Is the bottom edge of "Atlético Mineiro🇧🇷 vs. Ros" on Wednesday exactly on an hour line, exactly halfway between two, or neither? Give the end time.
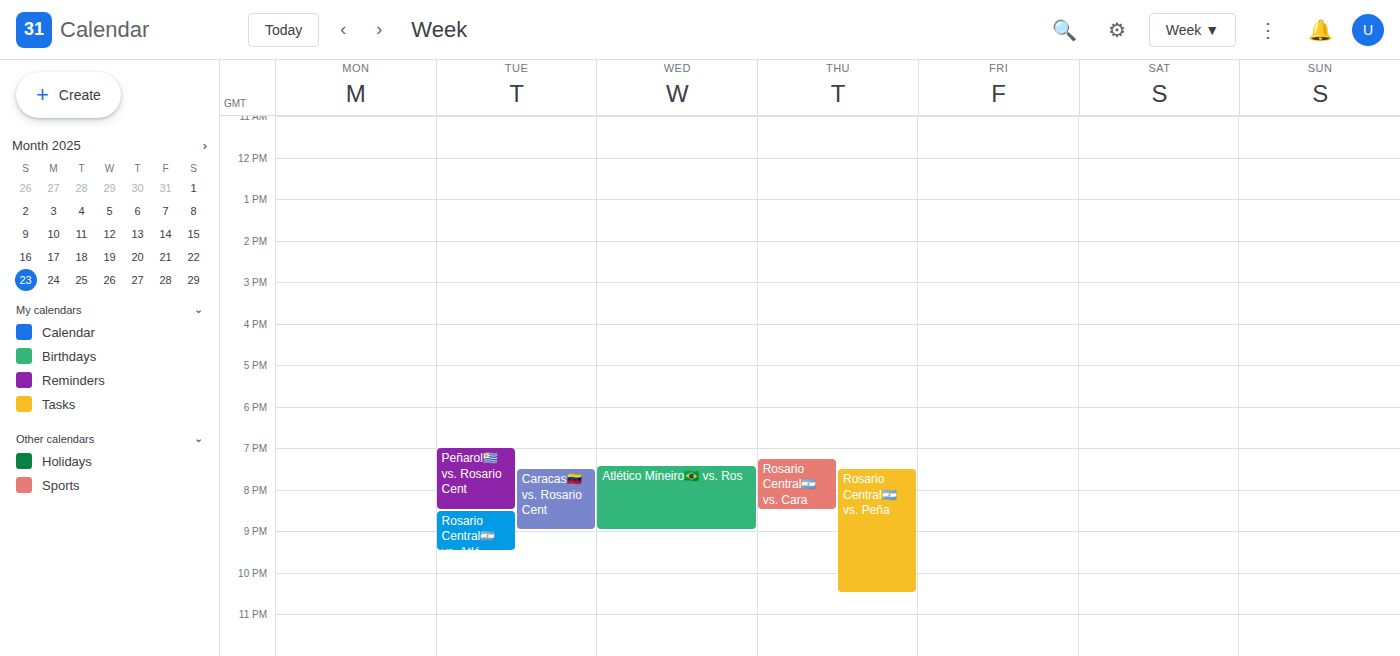
9:00 PM -- exactly on the 9 PM line.